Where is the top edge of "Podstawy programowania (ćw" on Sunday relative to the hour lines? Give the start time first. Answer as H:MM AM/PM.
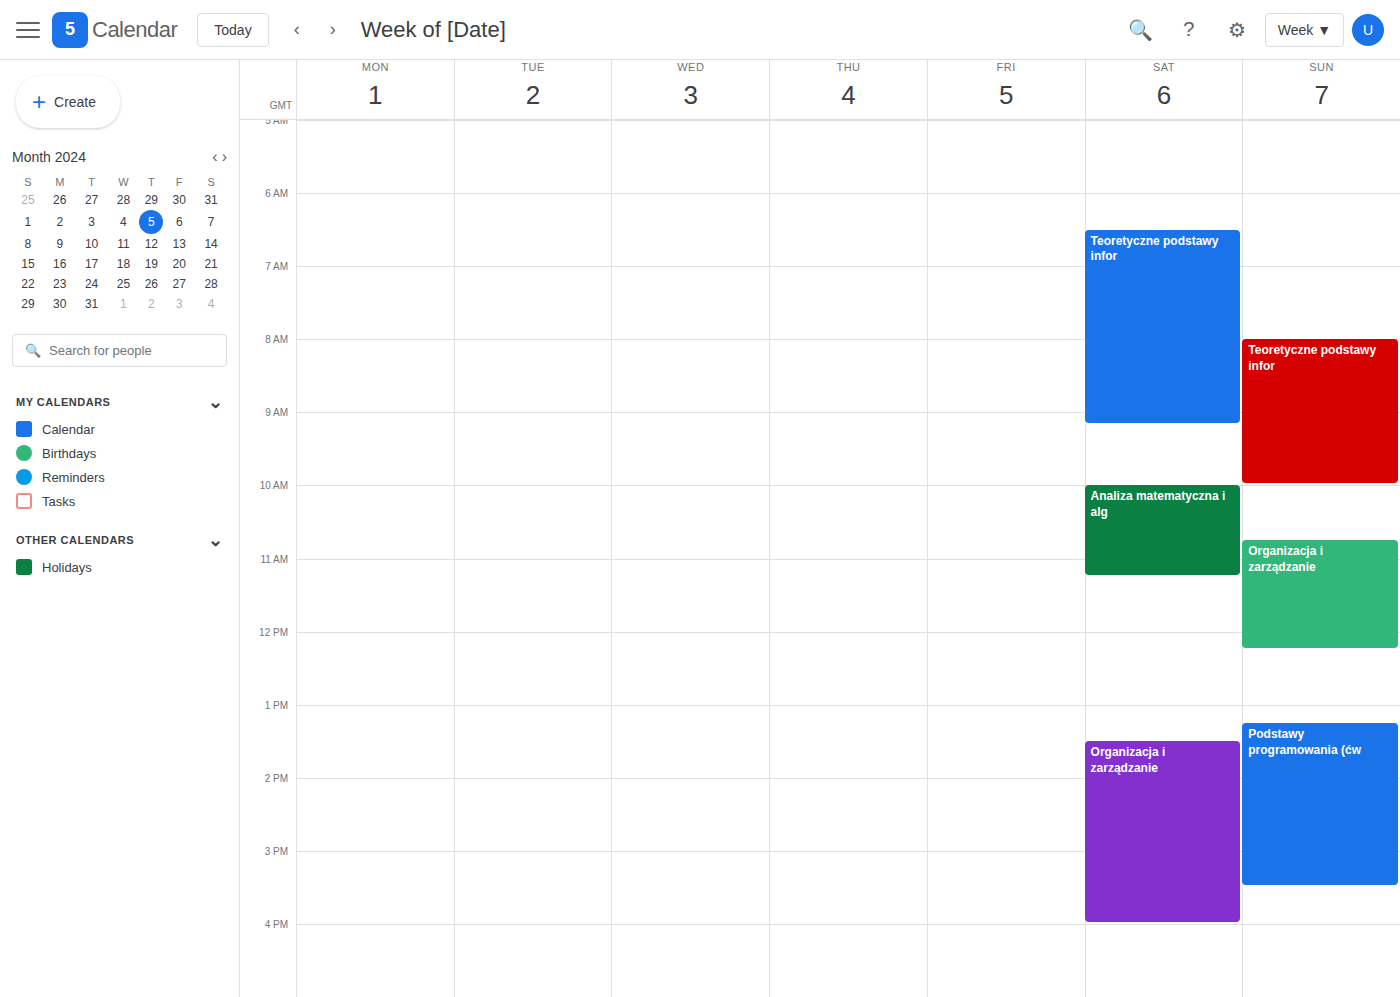
1:15 PM -- neither: a quarter of the way from the 1 PM line to the 2 PM line.